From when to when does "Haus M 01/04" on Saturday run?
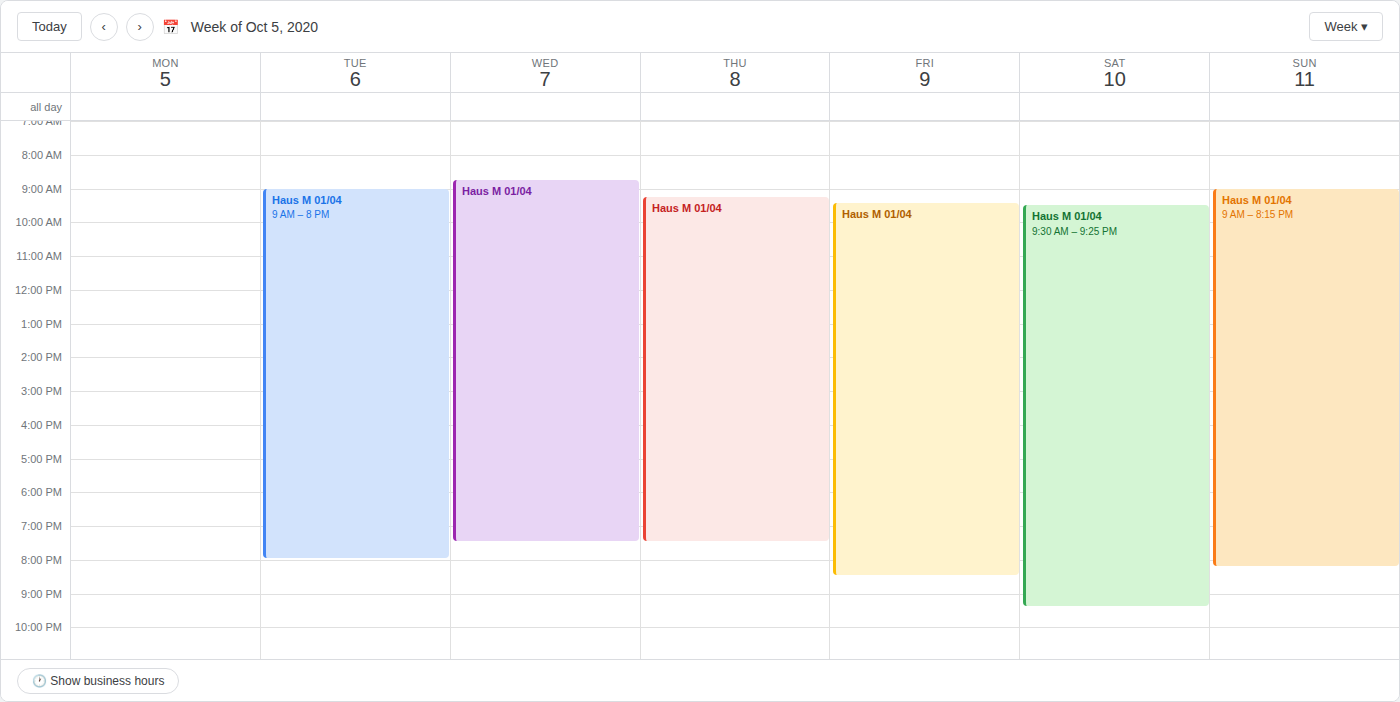
9:30 AM to 9:25 PM